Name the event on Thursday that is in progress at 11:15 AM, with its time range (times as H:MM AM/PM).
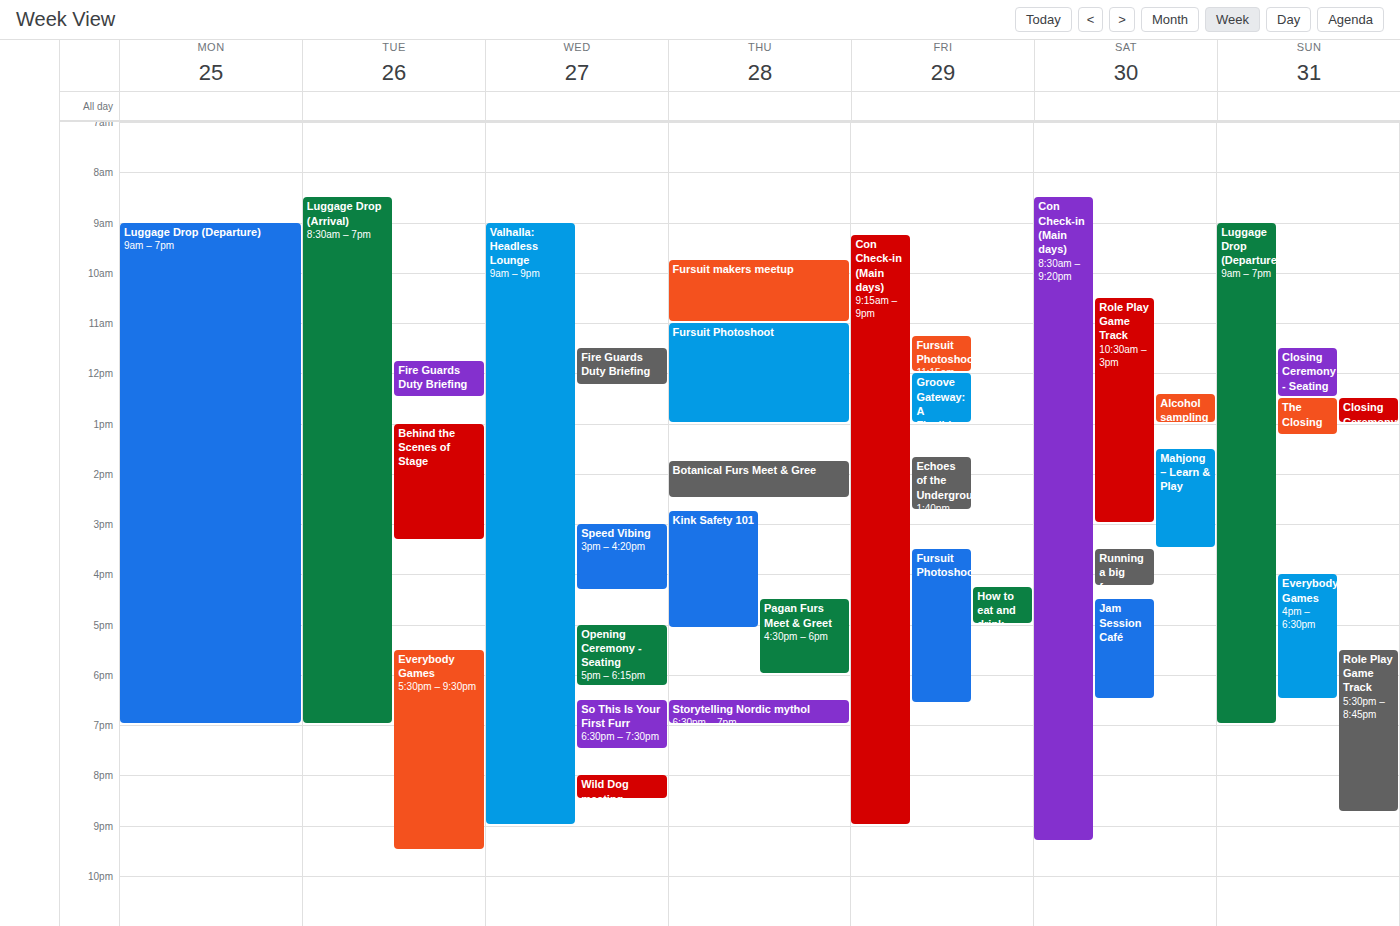
"Fursuit Photoshoot", 11:00 AM to 1:00 PM